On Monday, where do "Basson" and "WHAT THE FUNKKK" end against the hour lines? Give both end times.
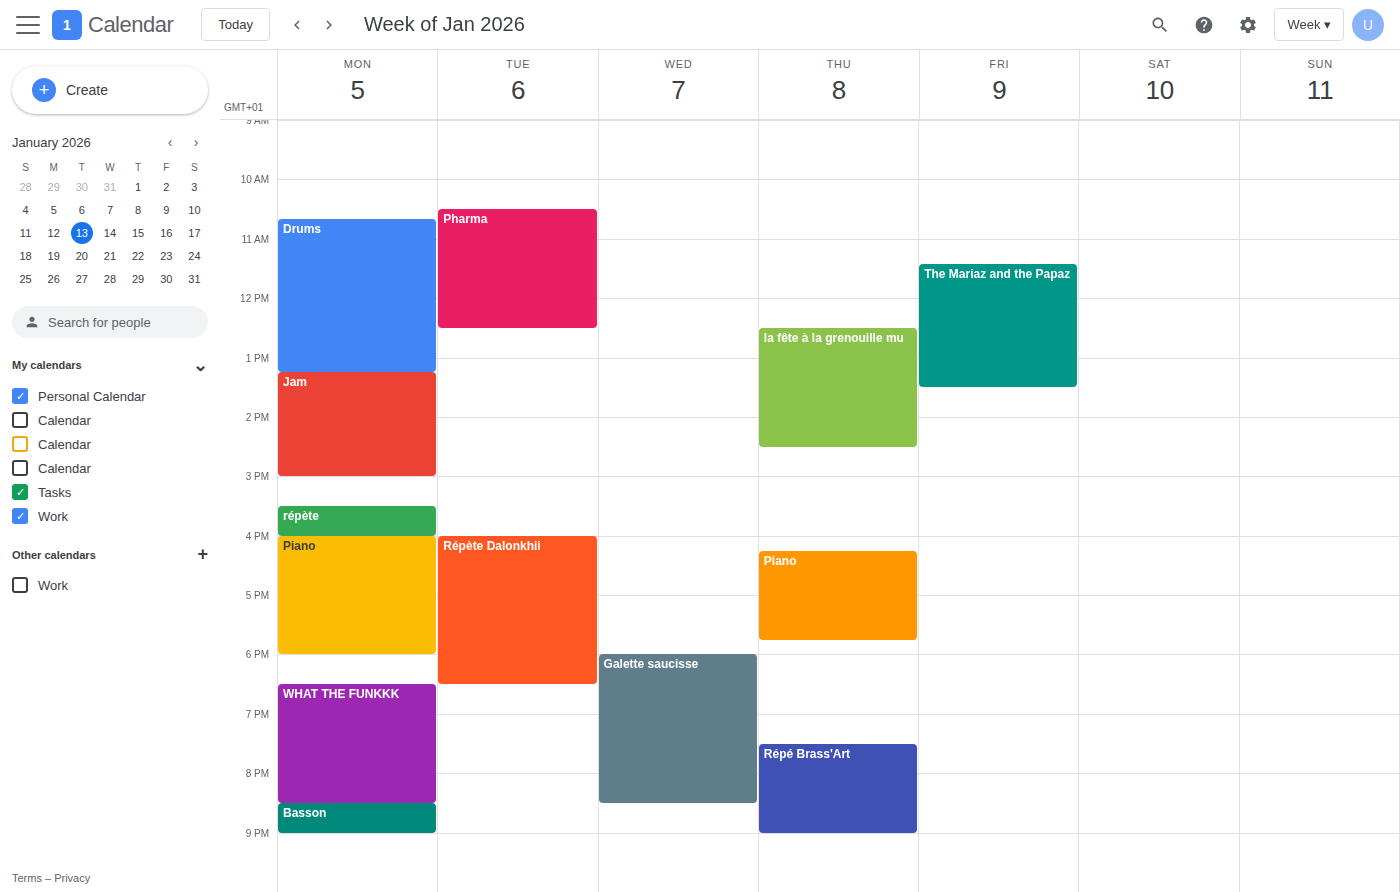
"Basson": 9:00 PM, exactly on the 9 PM line. "WHAT THE FUNKKK": 8:30 PM, halfway between the 8 PM and 9 PM lines.